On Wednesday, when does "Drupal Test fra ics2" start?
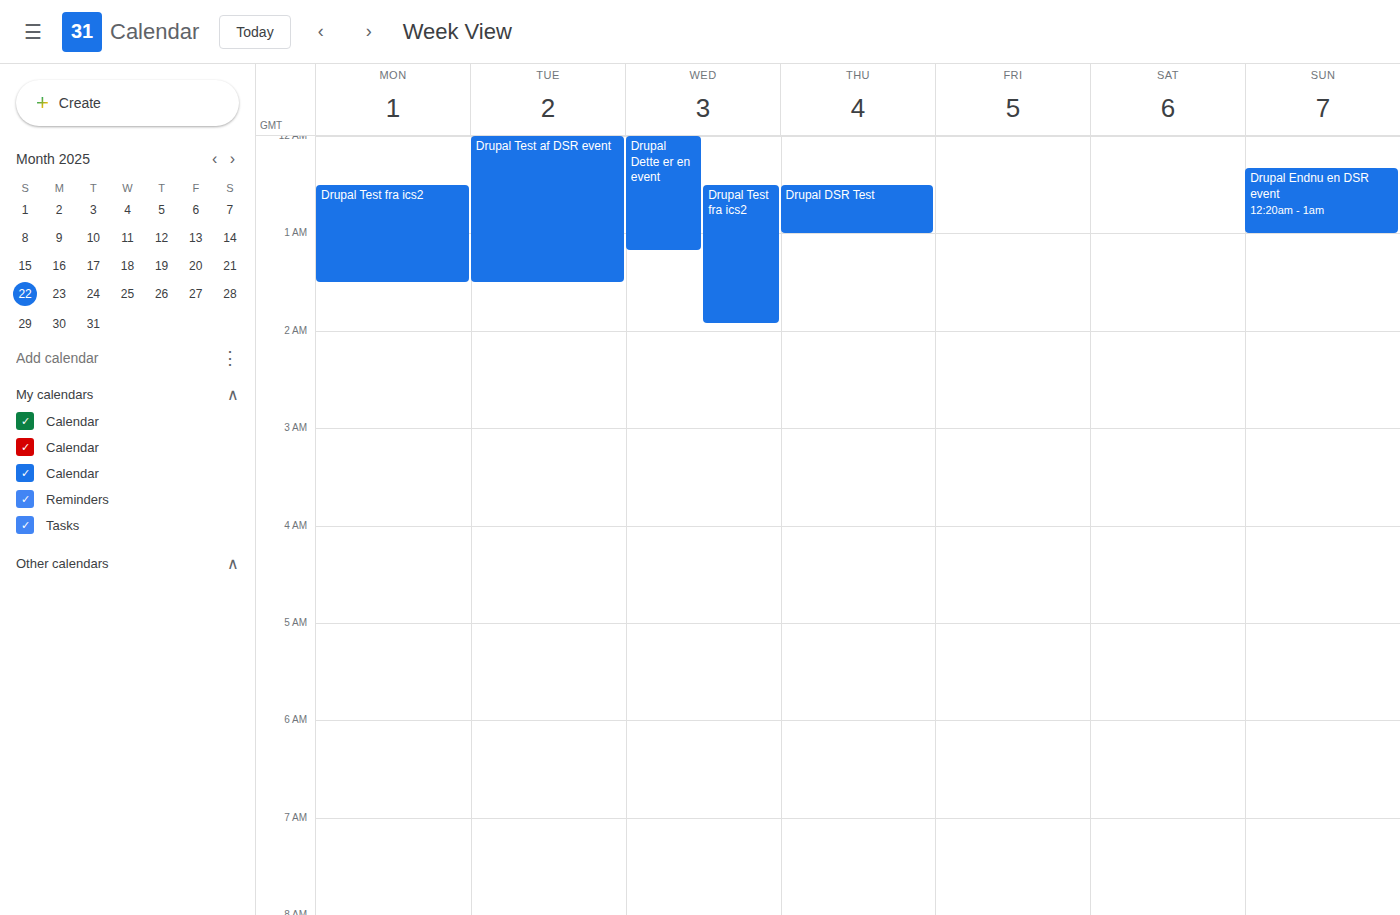
12:30 AM